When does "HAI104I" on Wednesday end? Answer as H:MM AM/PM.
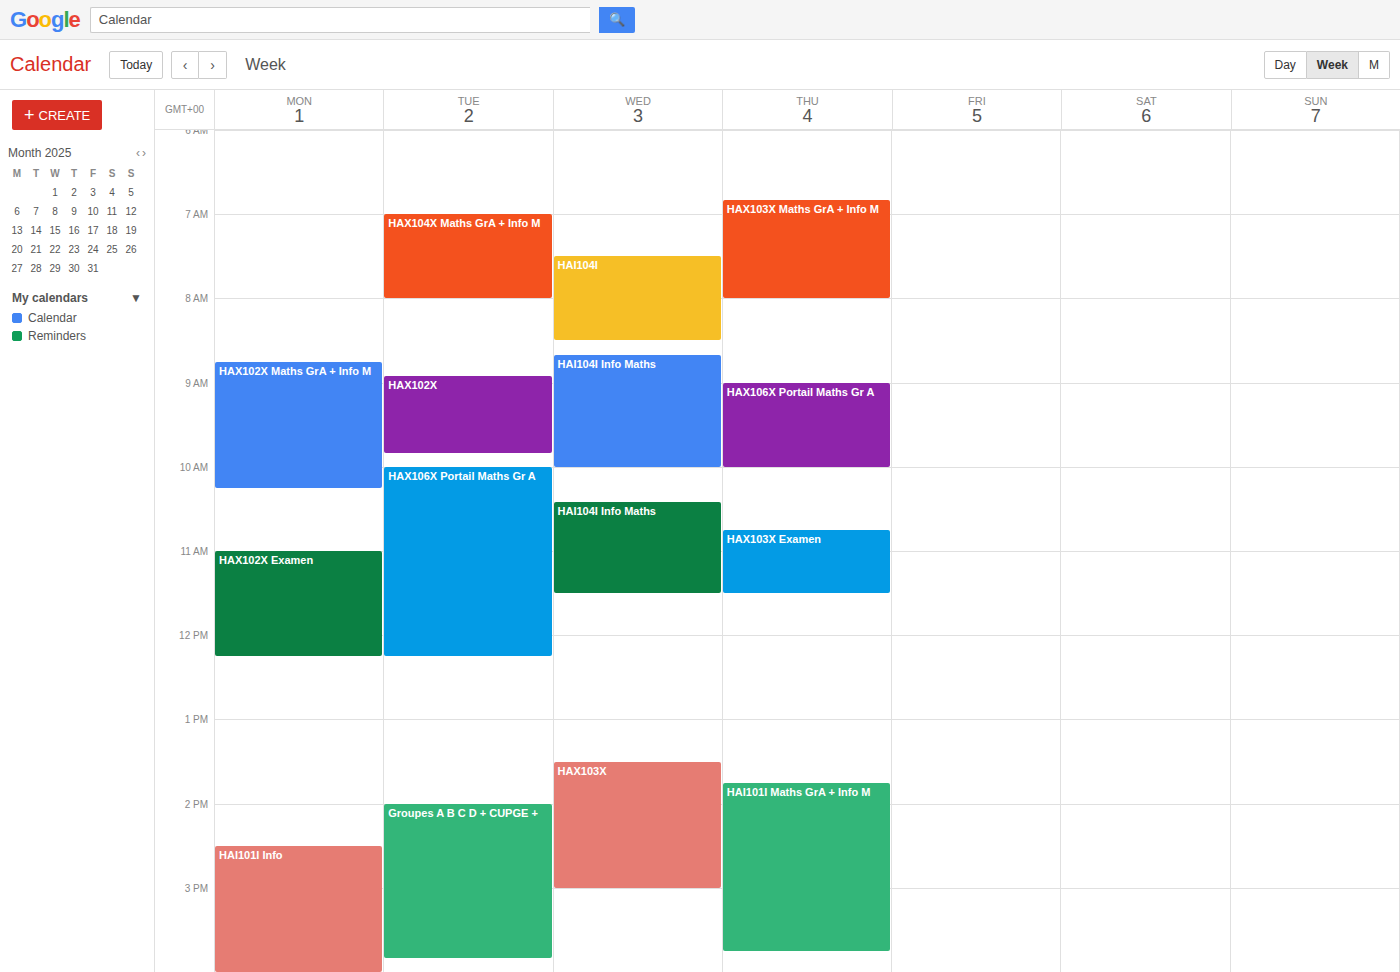
8:30 AM